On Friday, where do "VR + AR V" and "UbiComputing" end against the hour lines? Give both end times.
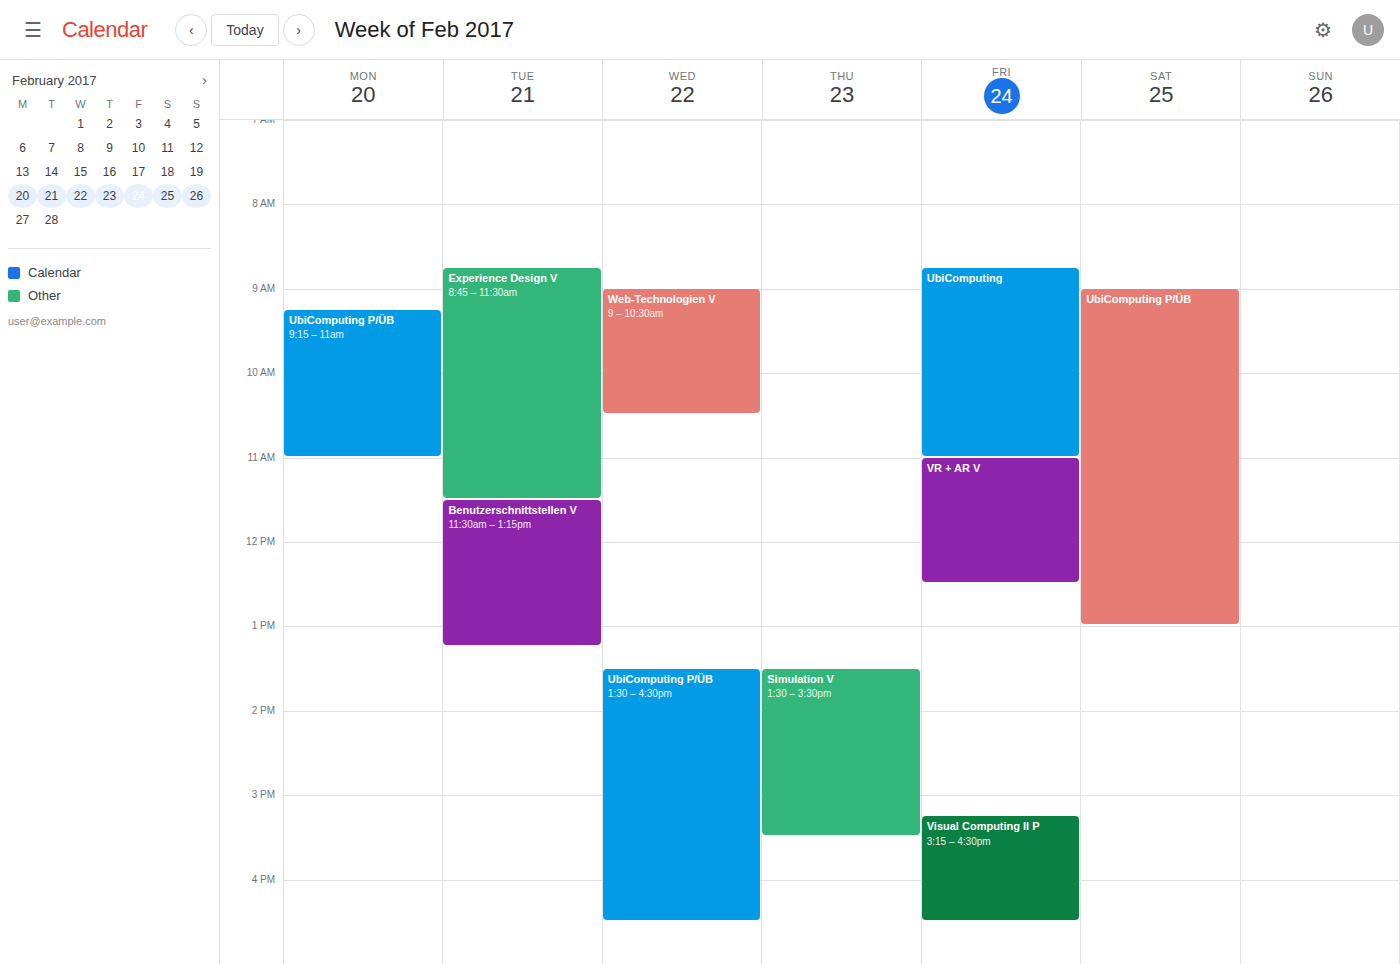
"VR + AR V": 12:30 PM, halfway between the 12 PM and 1 PM lines. "UbiComputing": 11:00 AM, exactly on the 11 AM line.